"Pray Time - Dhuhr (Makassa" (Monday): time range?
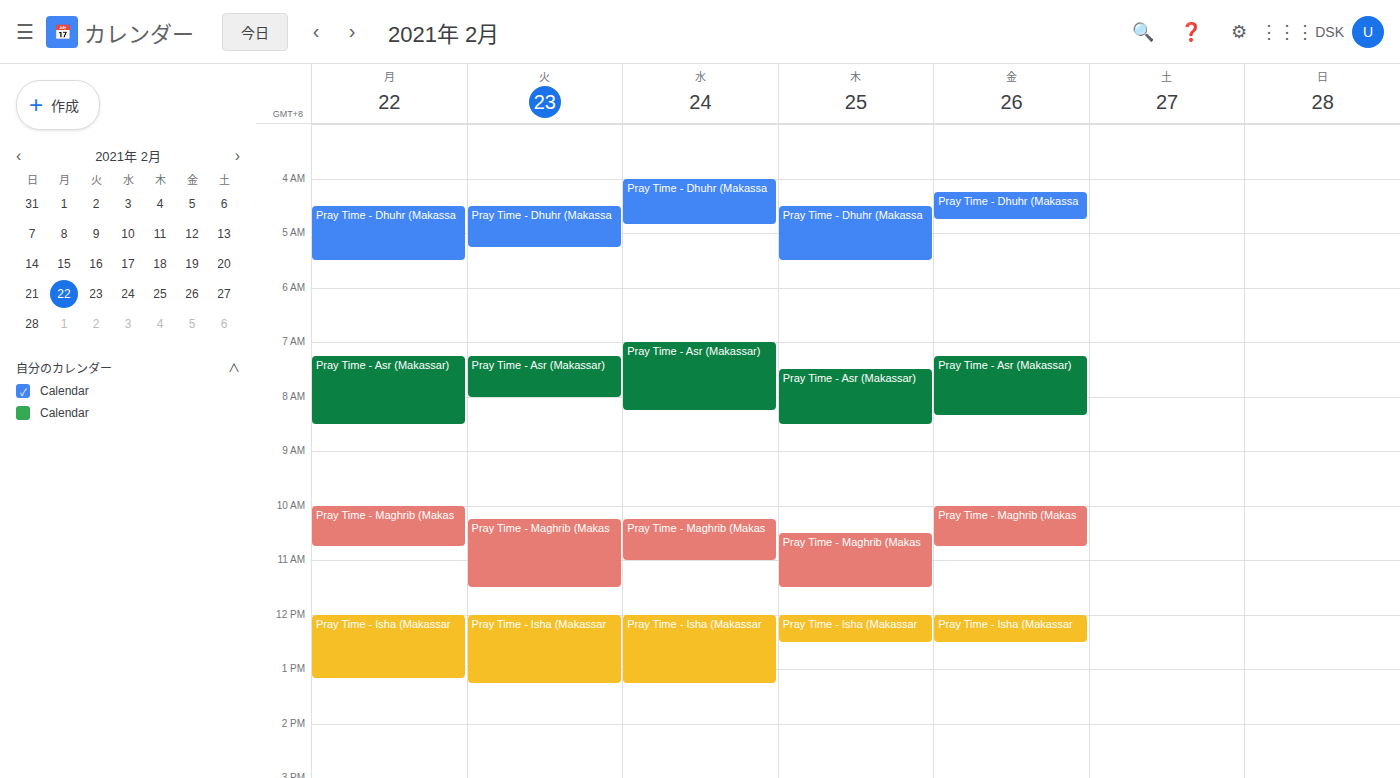
4:30 AM to 5:30 AM